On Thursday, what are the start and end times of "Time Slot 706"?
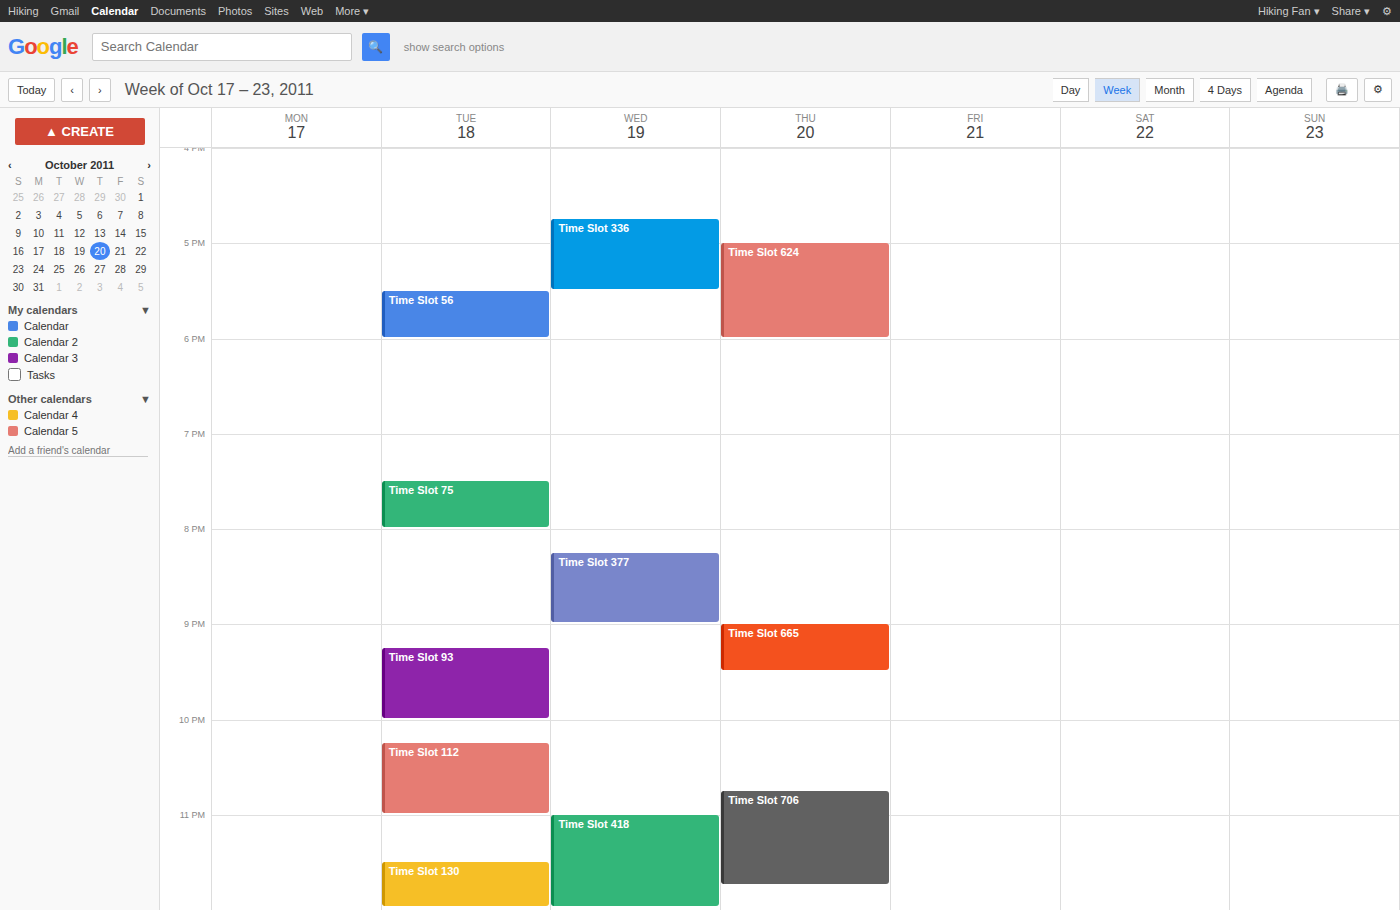
10:45 PM to 11:45 PM